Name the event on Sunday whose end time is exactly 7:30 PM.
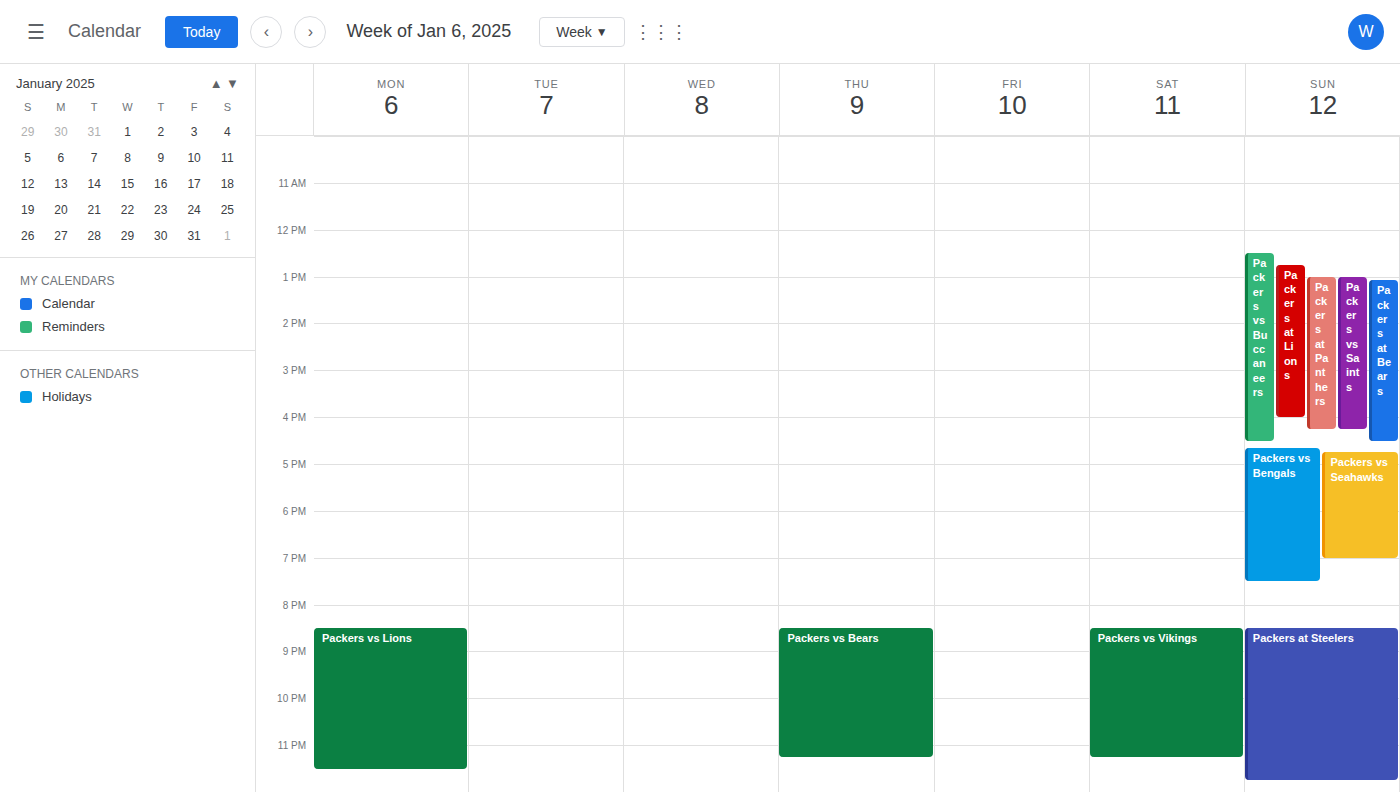
"Packers vs Bengals"